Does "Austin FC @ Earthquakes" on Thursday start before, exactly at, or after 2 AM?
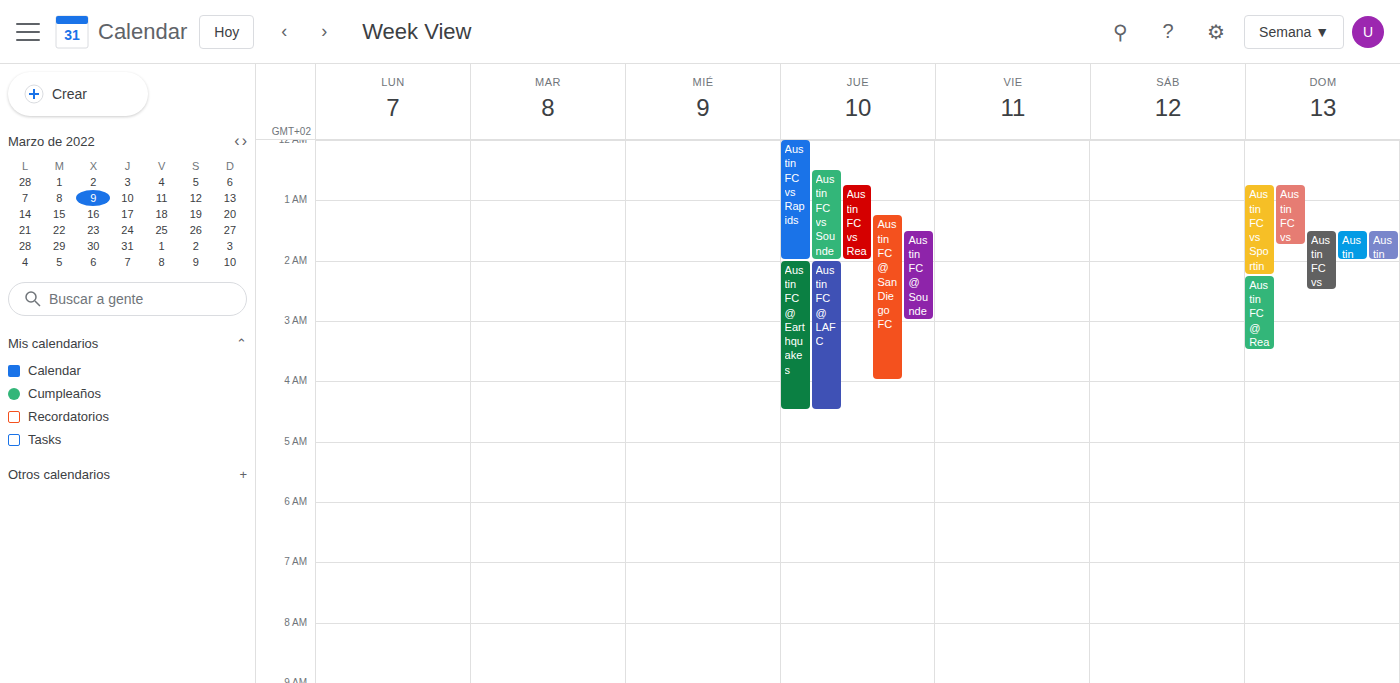
2:00 AM -- exactly at 2 AM, on the 2 AM line.